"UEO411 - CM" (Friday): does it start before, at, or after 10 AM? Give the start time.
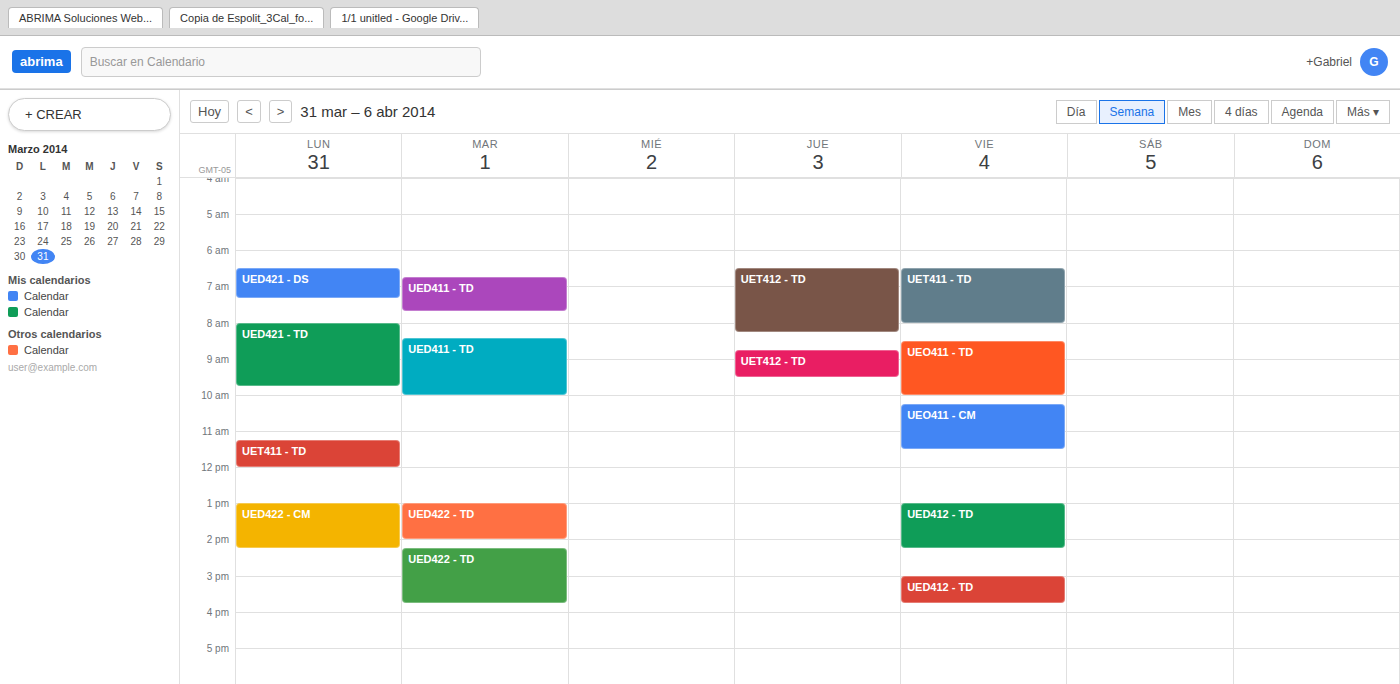
10:15 AM -- after 10 AM, 15 minutes below the 10 AM line.